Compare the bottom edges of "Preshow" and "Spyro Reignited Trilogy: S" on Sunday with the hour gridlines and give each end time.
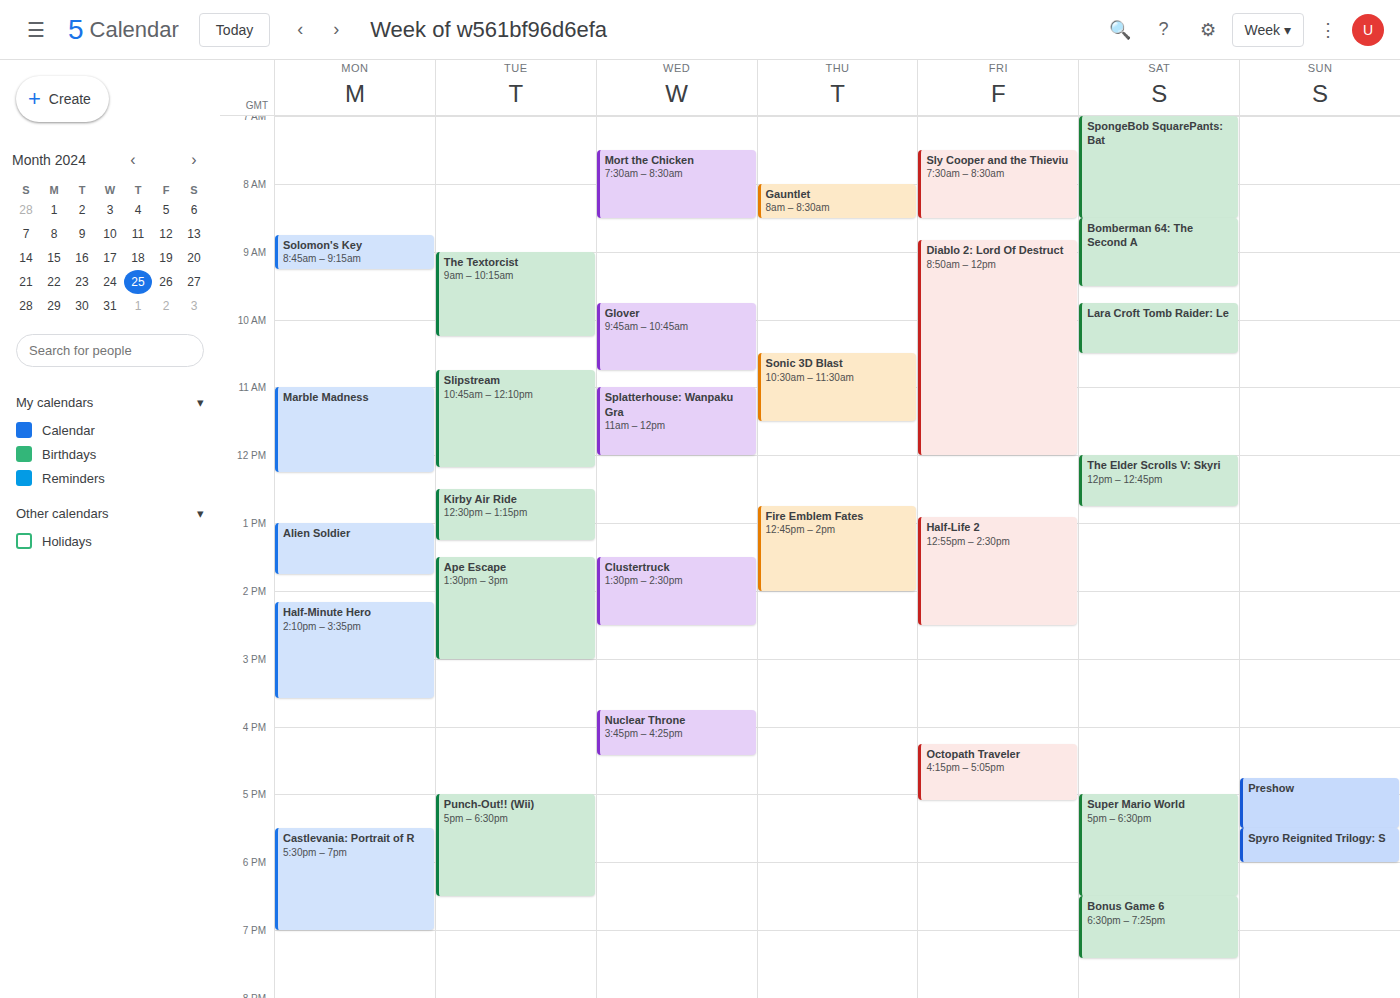
"Preshow": 5:30 PM, halfway between the 5 PM and 6 PM lines. "Spyro Reignited Trilogy: S": 6:00 PM, exactly on the 6 PM line.